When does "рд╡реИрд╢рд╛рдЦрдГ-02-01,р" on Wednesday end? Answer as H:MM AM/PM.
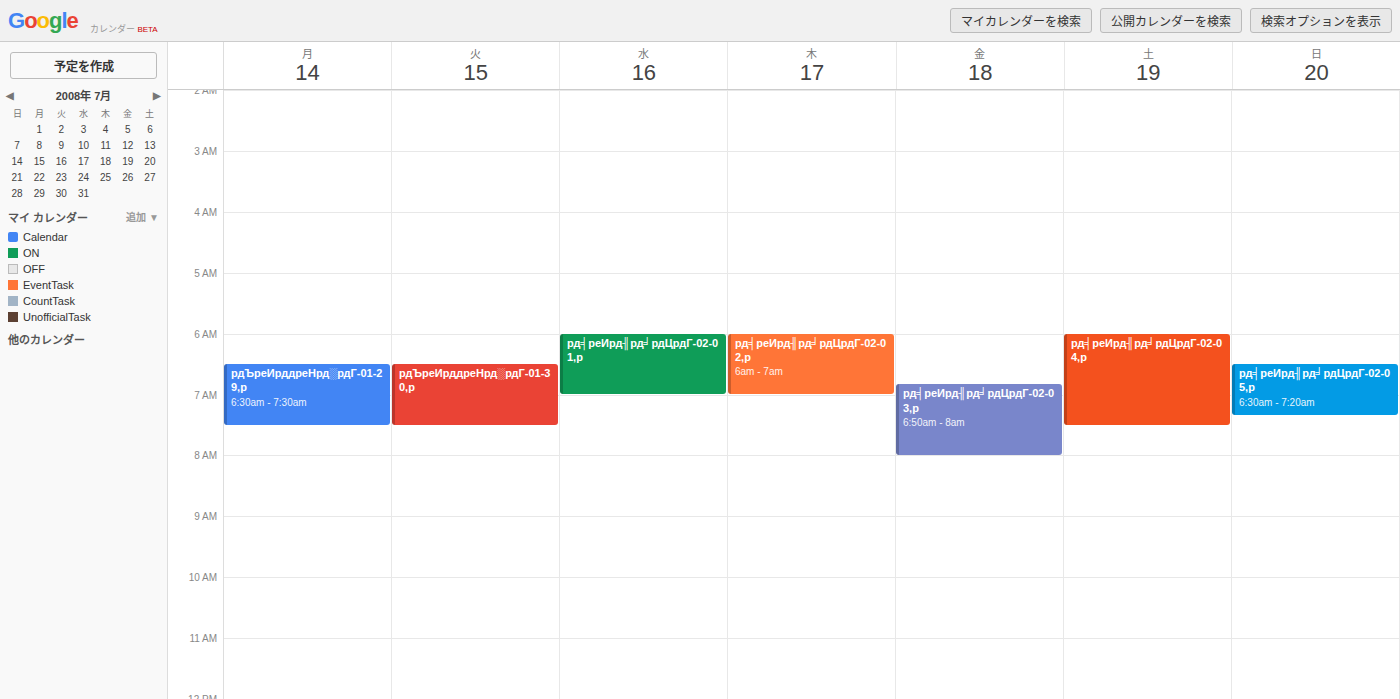
7:00 AM